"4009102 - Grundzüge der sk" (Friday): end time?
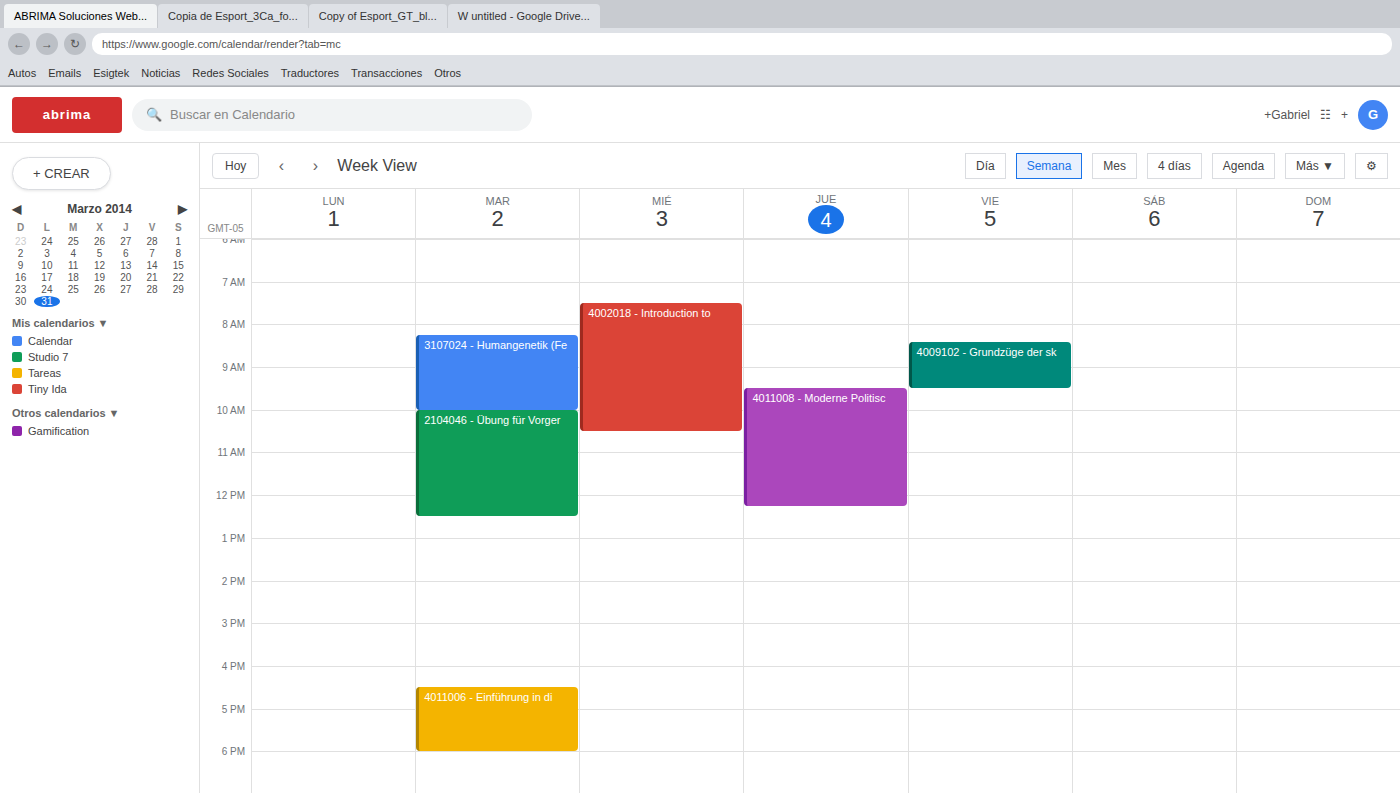
9:30 AM